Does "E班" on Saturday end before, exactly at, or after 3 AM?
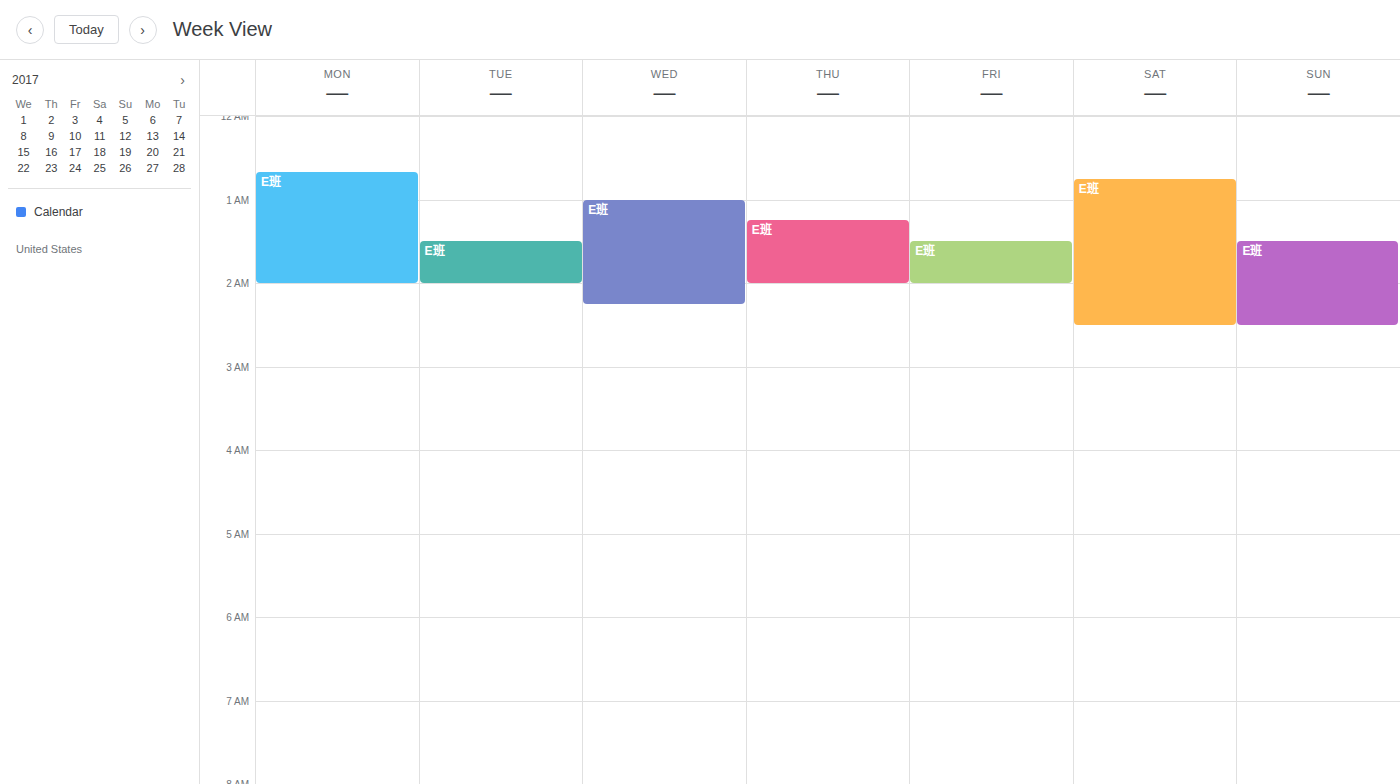
2:30 AM -- before 3 AM, 30 minutes above the 3 AM line.